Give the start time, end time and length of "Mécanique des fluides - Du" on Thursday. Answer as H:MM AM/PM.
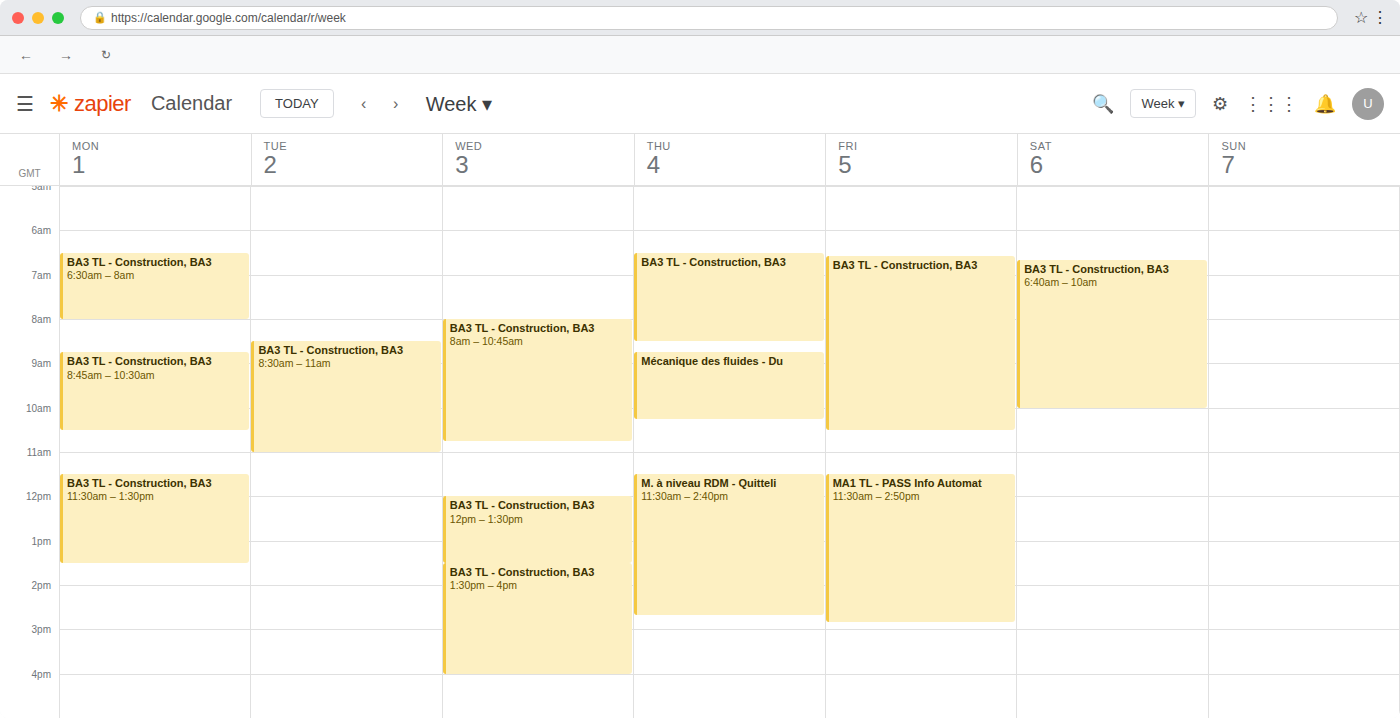
8:45 AM to 10:15 AM, 1 hour 30 minutes